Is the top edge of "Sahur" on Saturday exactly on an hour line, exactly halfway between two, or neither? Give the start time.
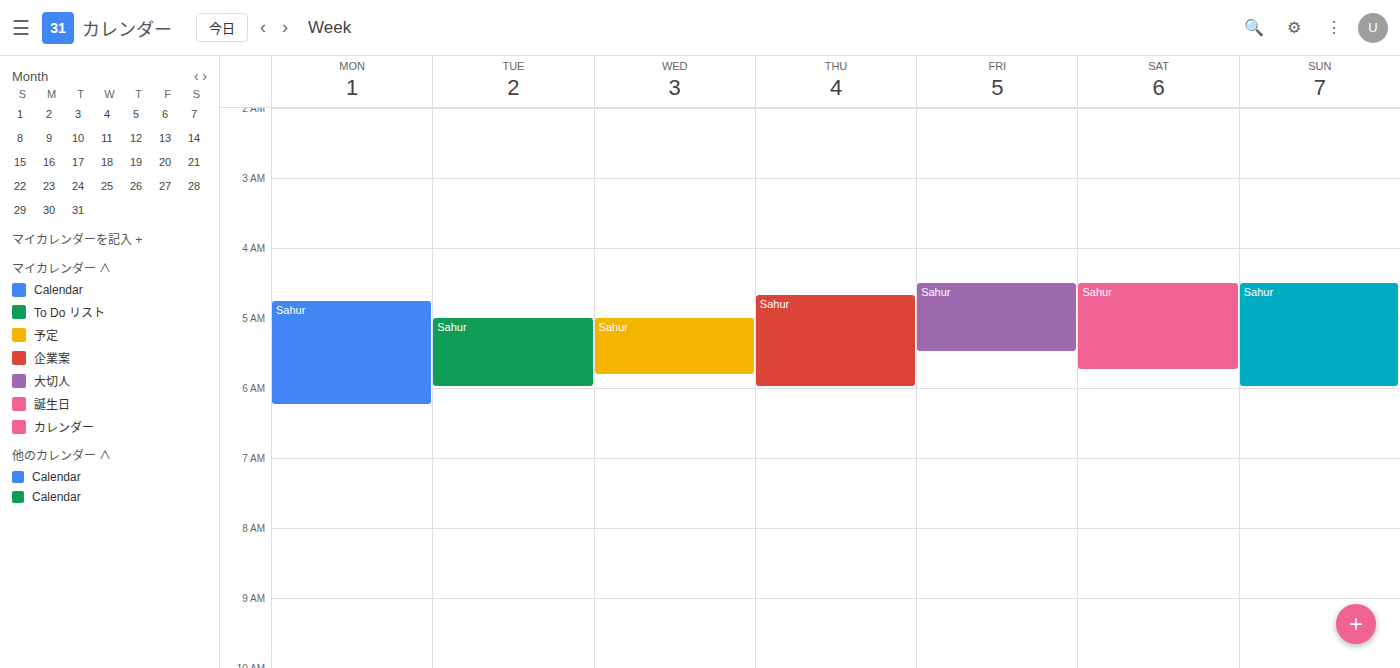
04:30 -- halfway between the 04:00 and 05:00 lines.